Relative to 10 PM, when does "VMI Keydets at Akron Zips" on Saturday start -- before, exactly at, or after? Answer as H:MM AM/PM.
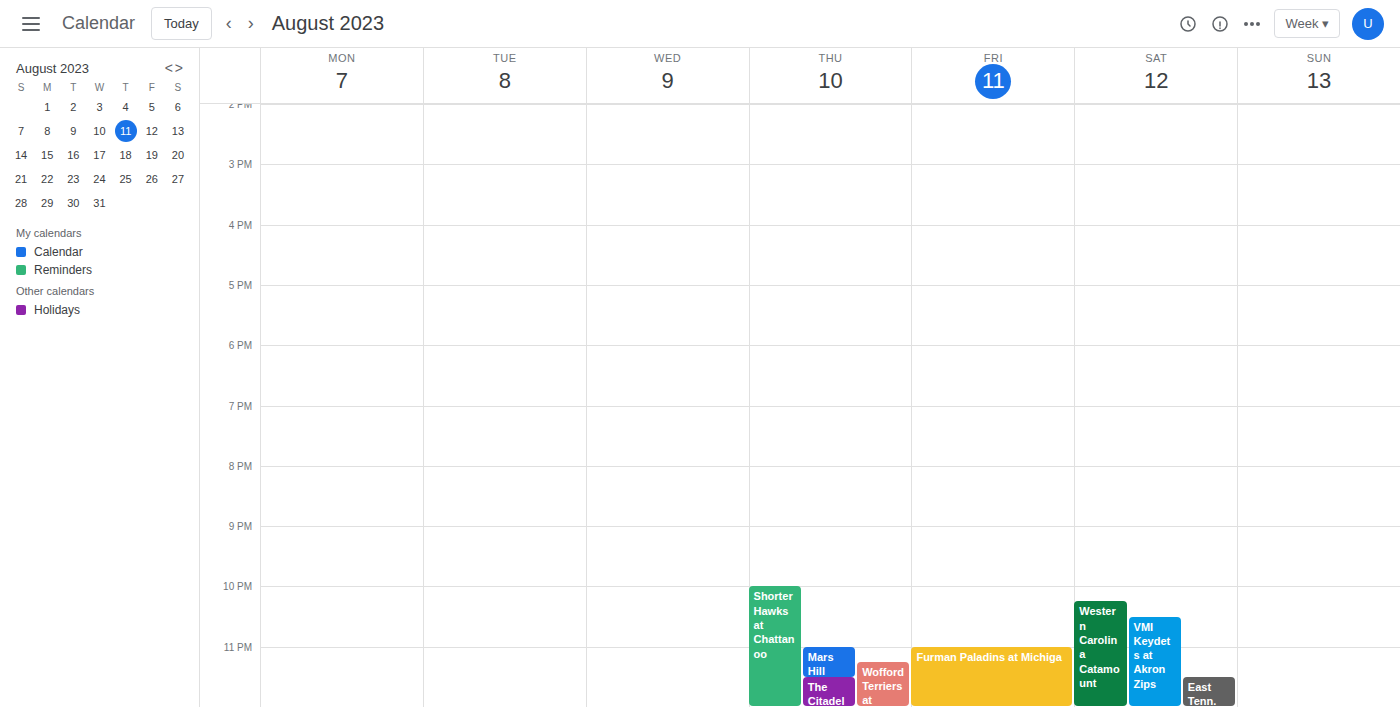
10:30 PM -- after 10 PM, 30 minutes below the 10 PM line.